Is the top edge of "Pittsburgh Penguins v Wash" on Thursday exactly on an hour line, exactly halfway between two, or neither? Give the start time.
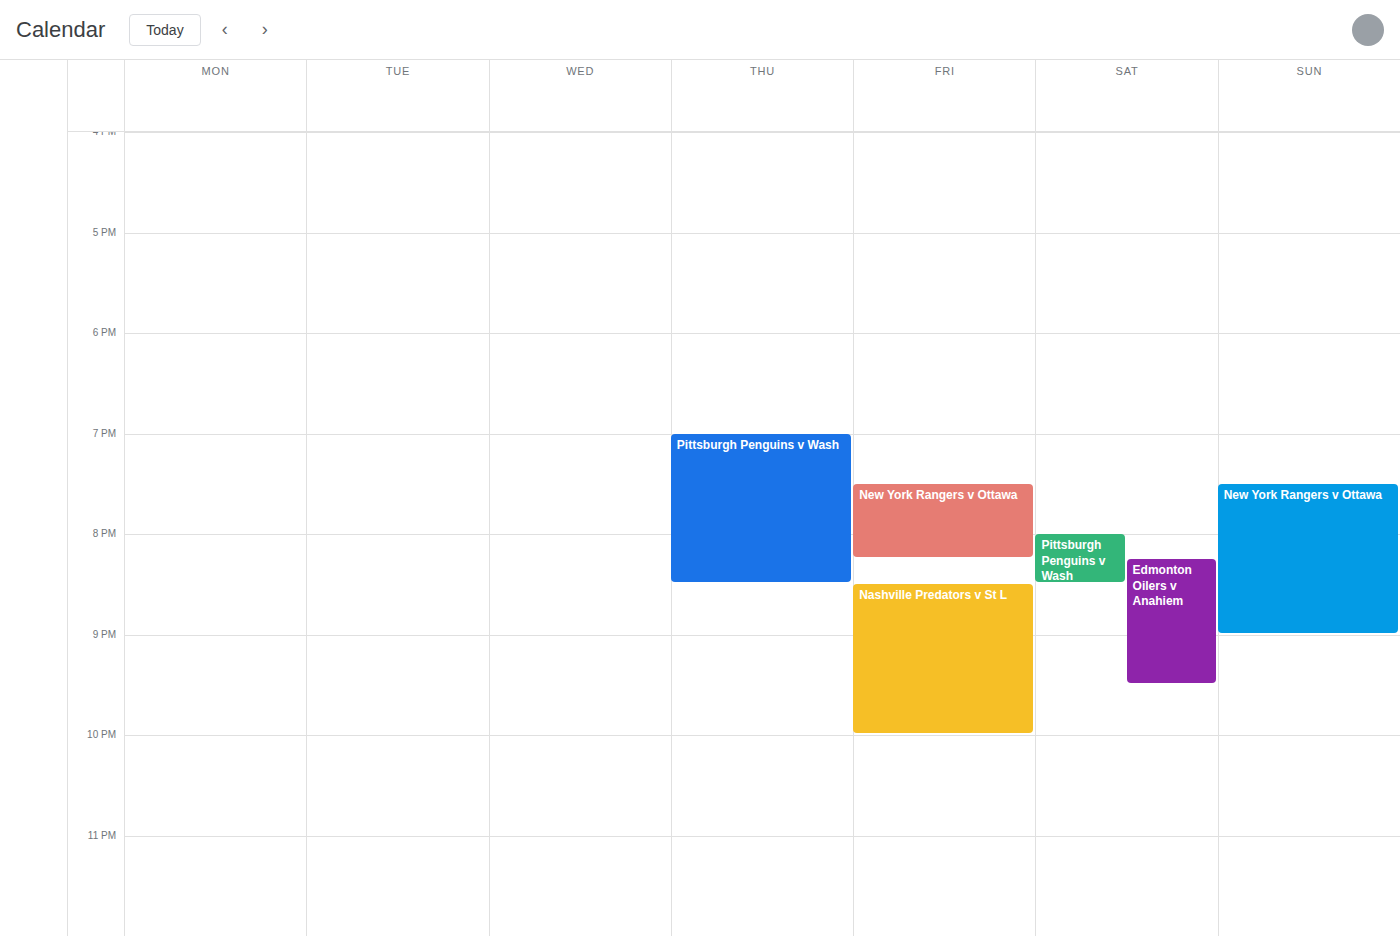
7:00 PM -- exactly on the 7 PM line.